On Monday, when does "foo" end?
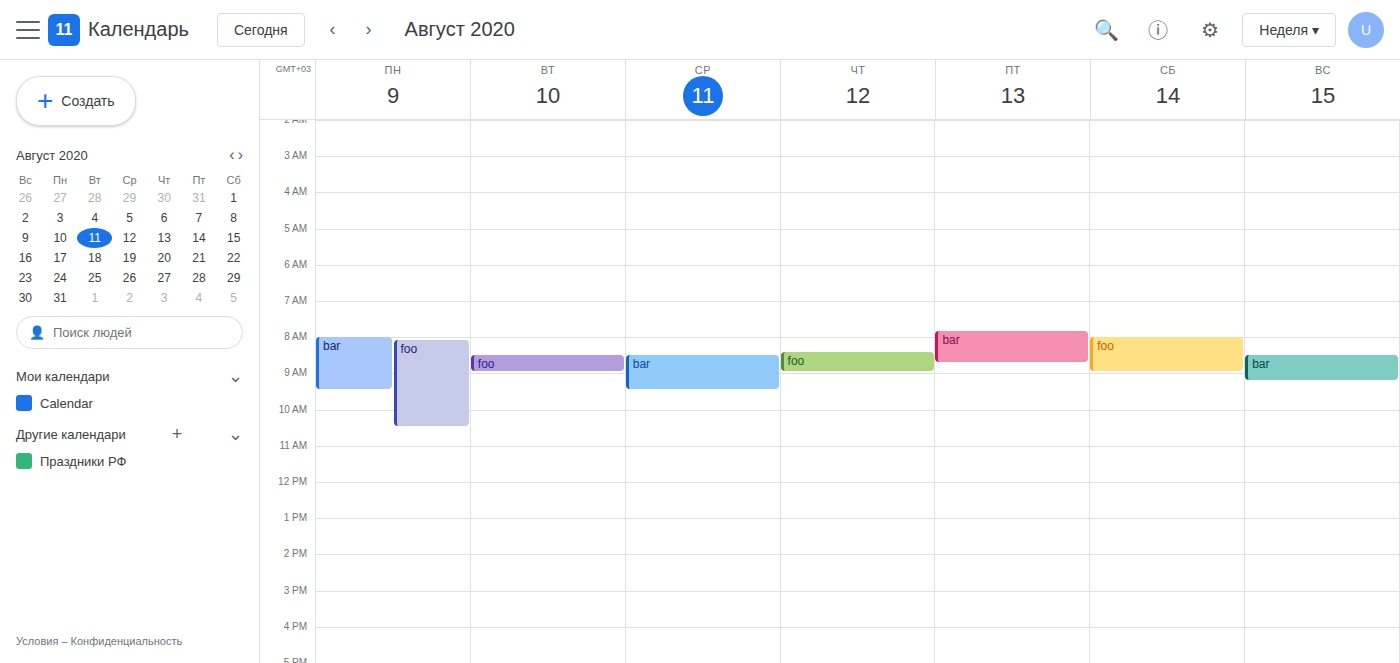
10:30 AM